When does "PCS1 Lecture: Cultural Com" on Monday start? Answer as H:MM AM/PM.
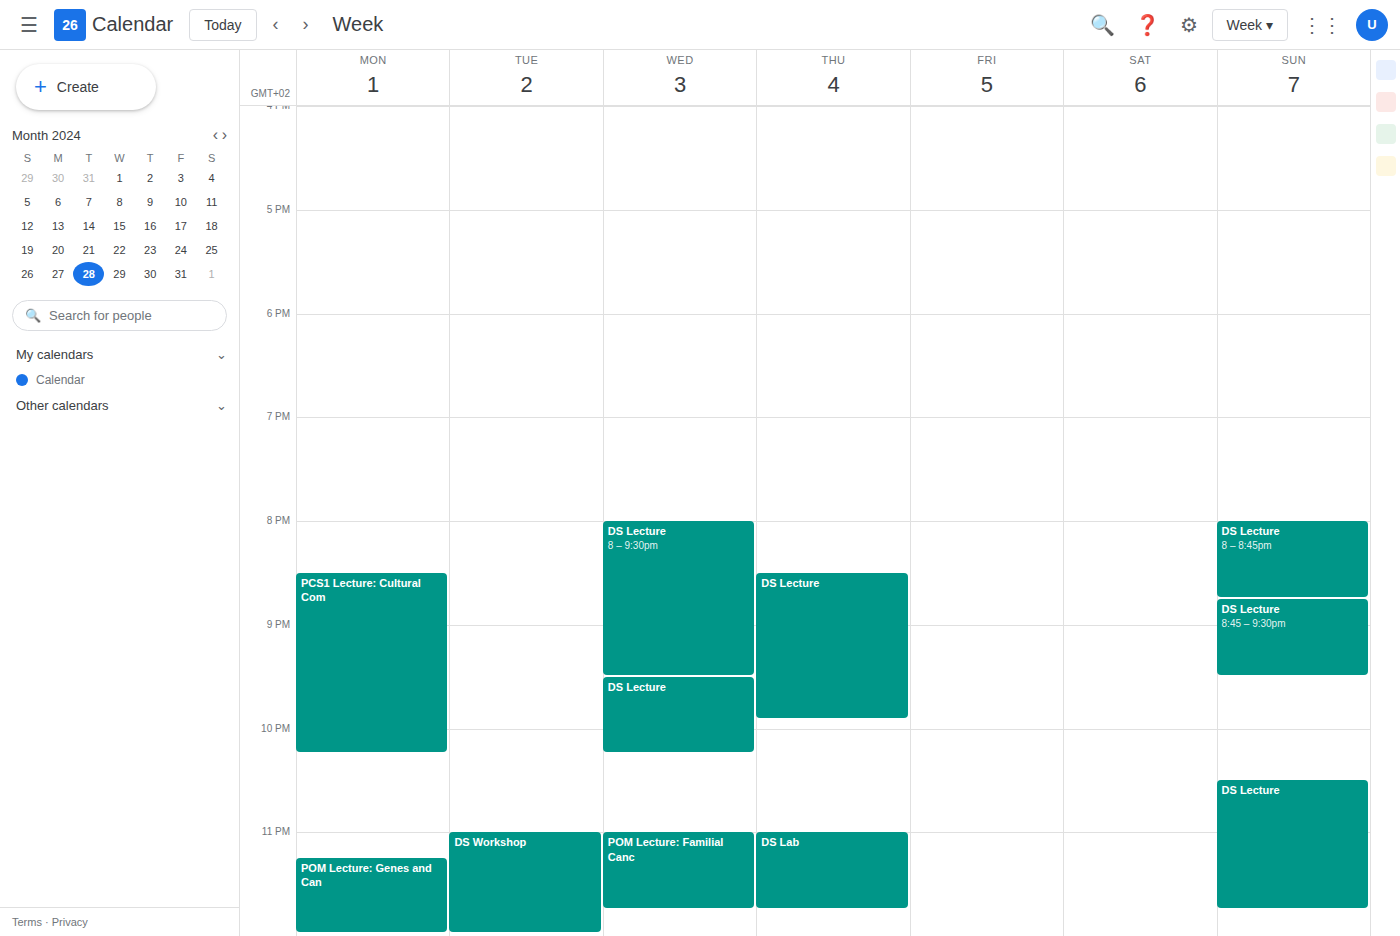
8:30 PM